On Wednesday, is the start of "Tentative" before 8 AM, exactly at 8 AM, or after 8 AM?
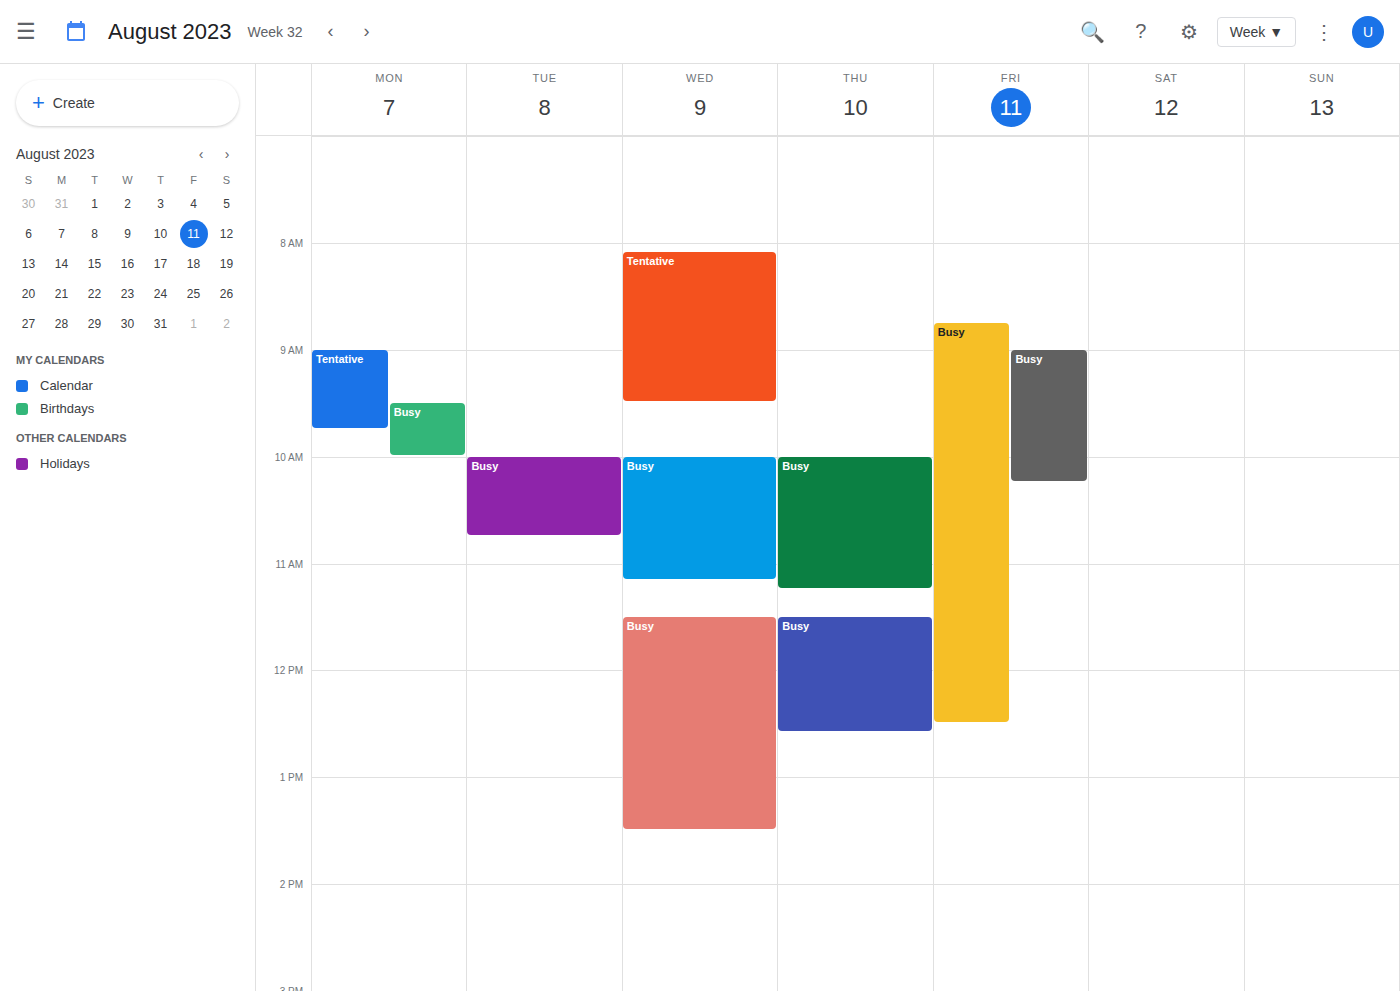
8:05 AM -- after 8 AM, 5 minutes below the 8 AM line.